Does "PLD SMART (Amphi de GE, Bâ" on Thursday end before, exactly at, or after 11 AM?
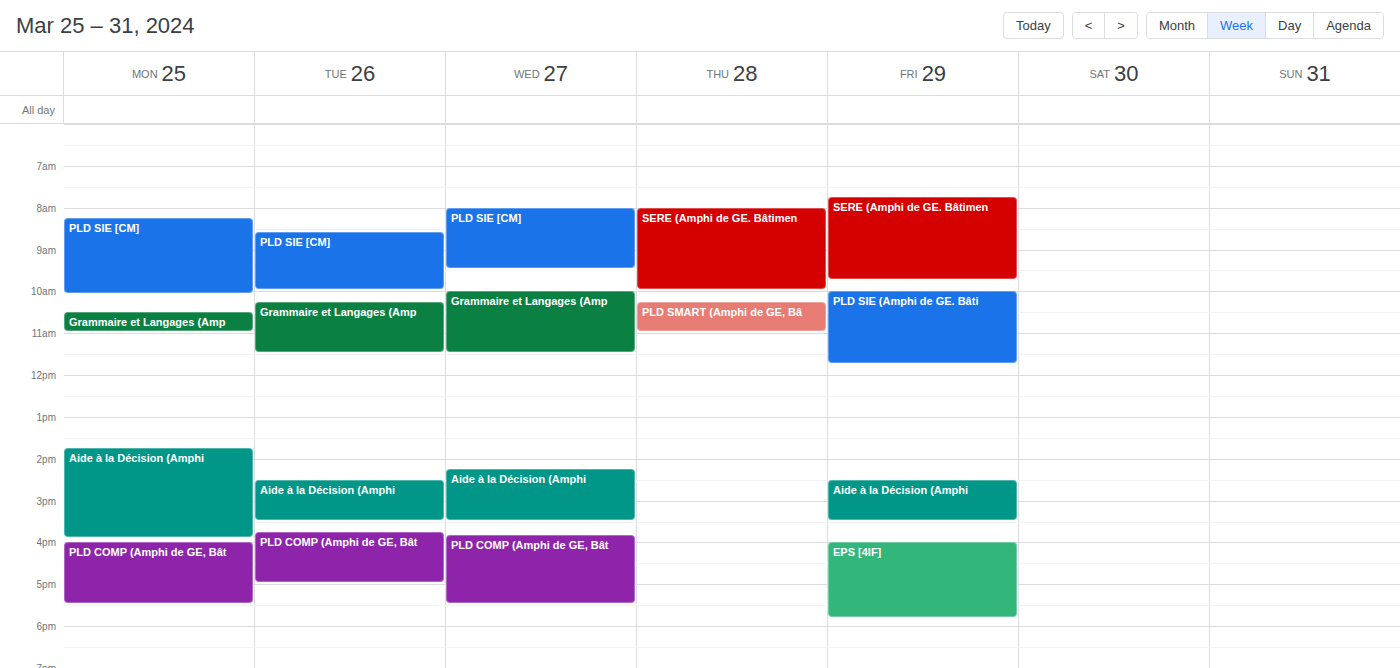
11:00 AM -- exactly at 11 AM, on the 11 AM line.